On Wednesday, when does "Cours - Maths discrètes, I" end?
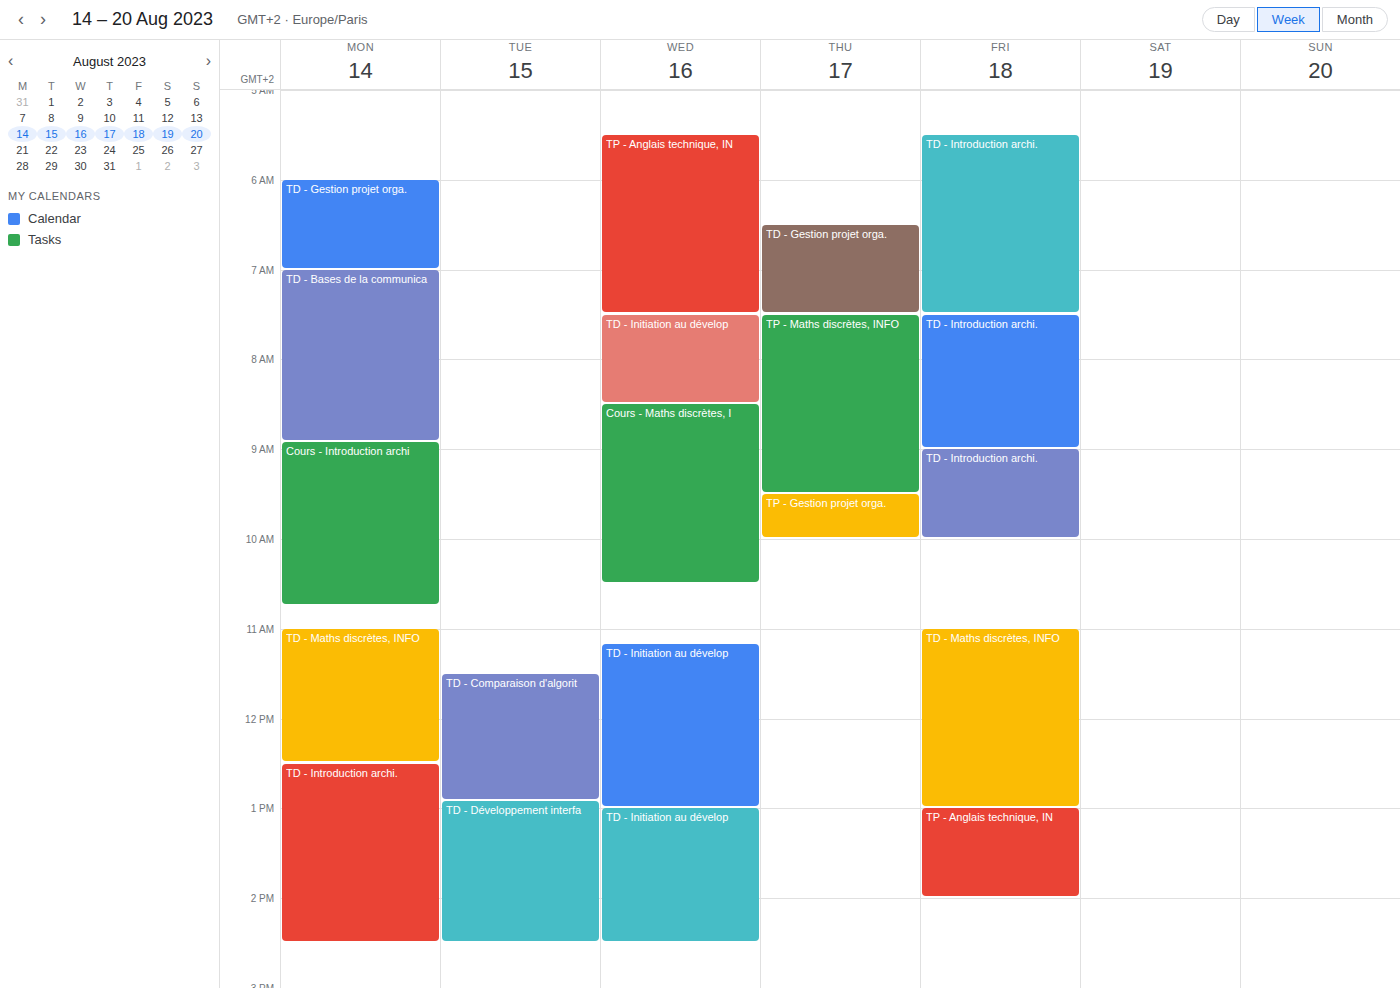
10:30 AM